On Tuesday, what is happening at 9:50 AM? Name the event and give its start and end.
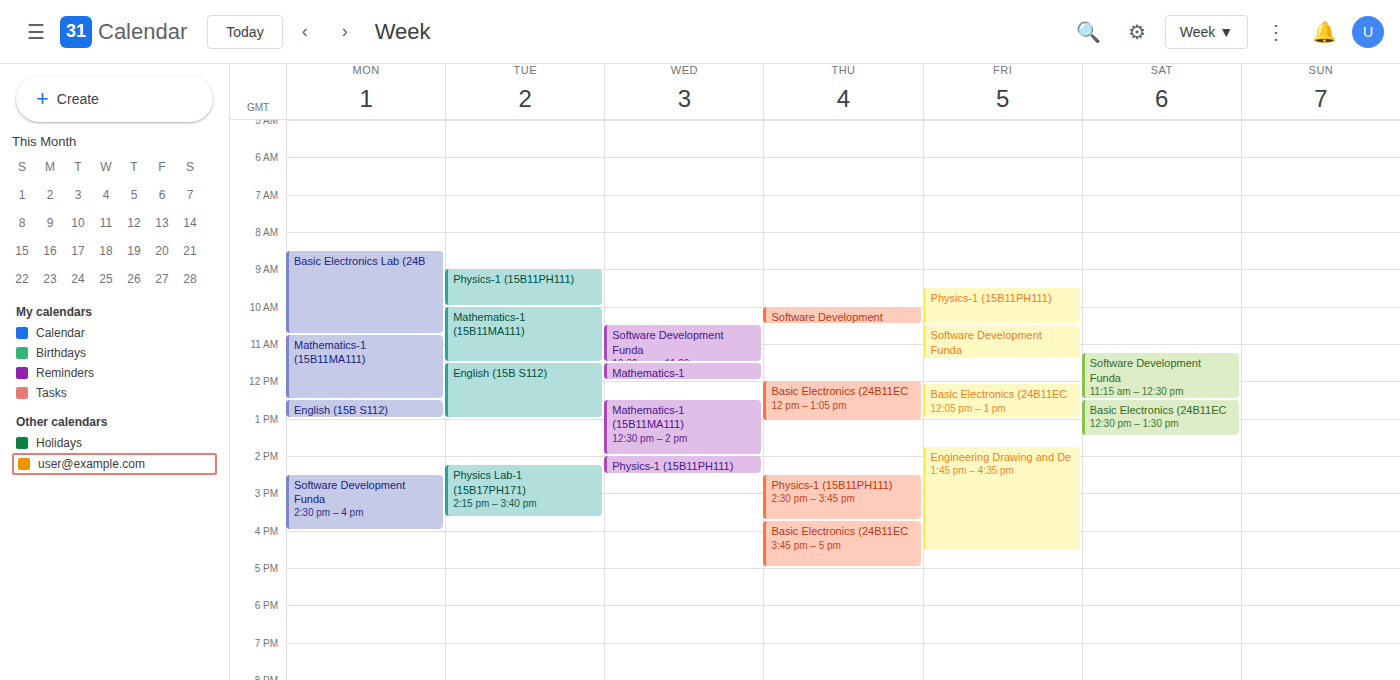
"Physics-1 (15B11PH111)", 9:00 AM to 10:00 AM